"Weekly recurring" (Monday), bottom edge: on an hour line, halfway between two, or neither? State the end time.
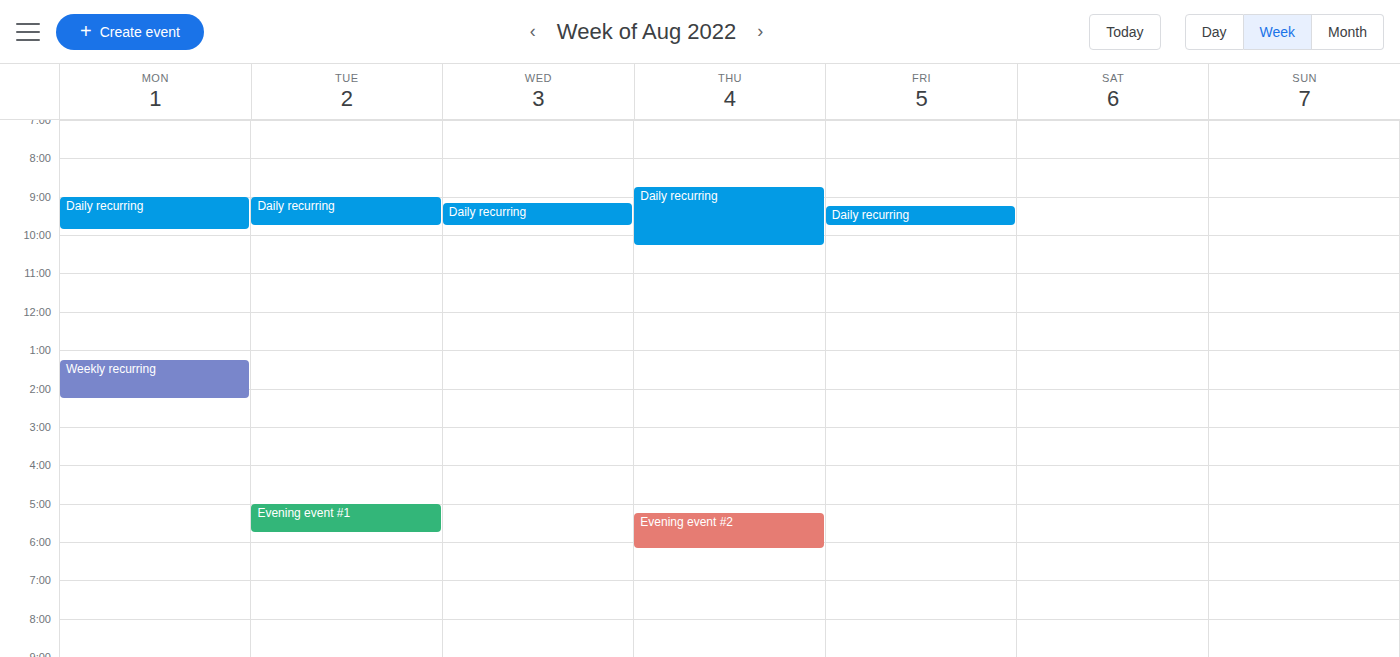
2:15 PM -- neither: a quarter of the way from the 2 PM line to the 3 PM line.